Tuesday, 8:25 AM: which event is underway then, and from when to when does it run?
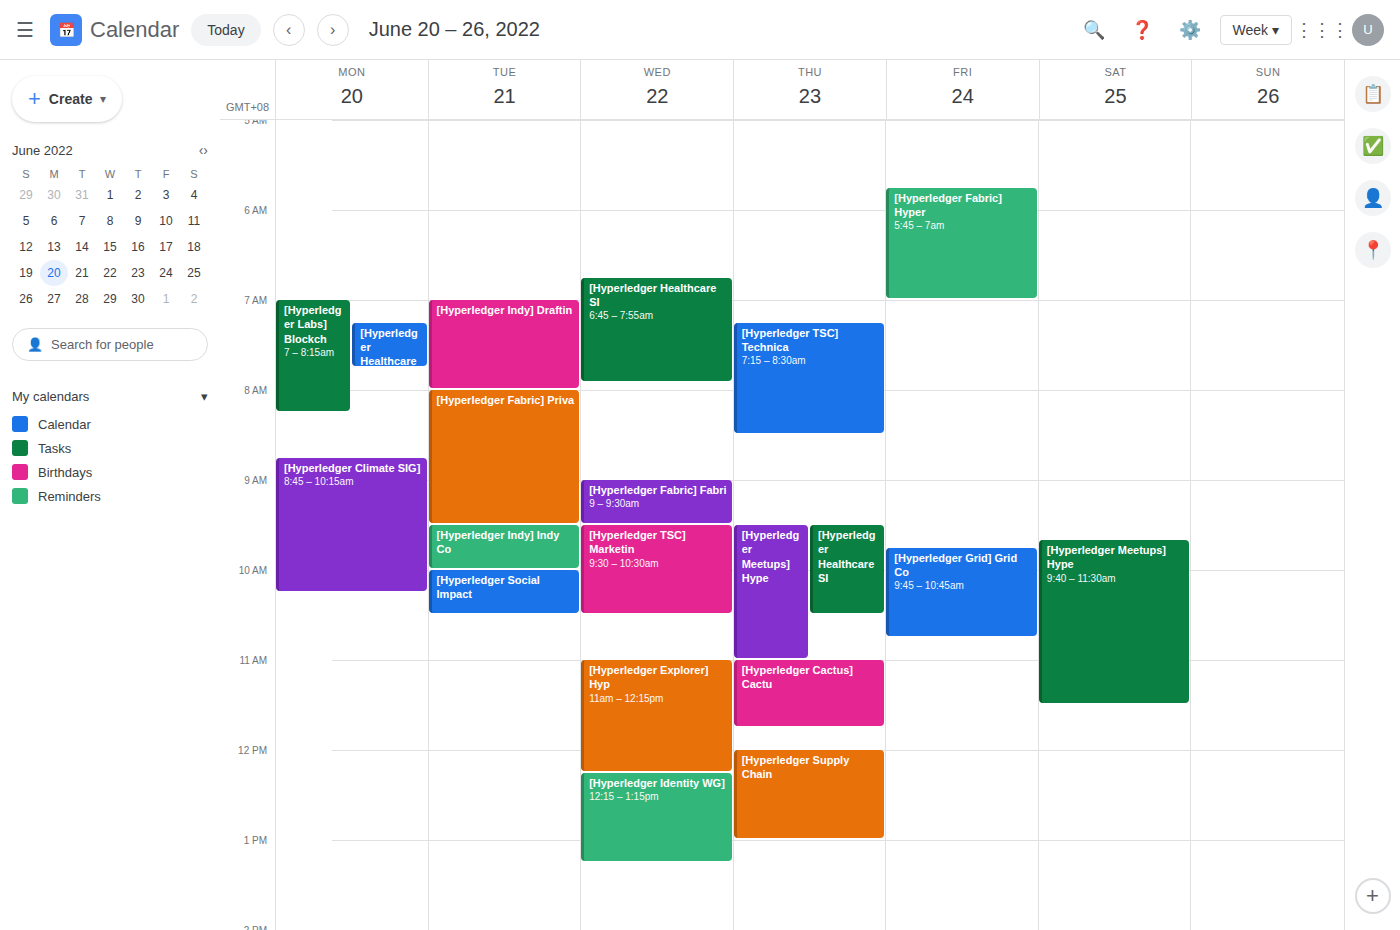
"[Hyperledger Fabric] Priva", 8:00 AM to 9:30 AM